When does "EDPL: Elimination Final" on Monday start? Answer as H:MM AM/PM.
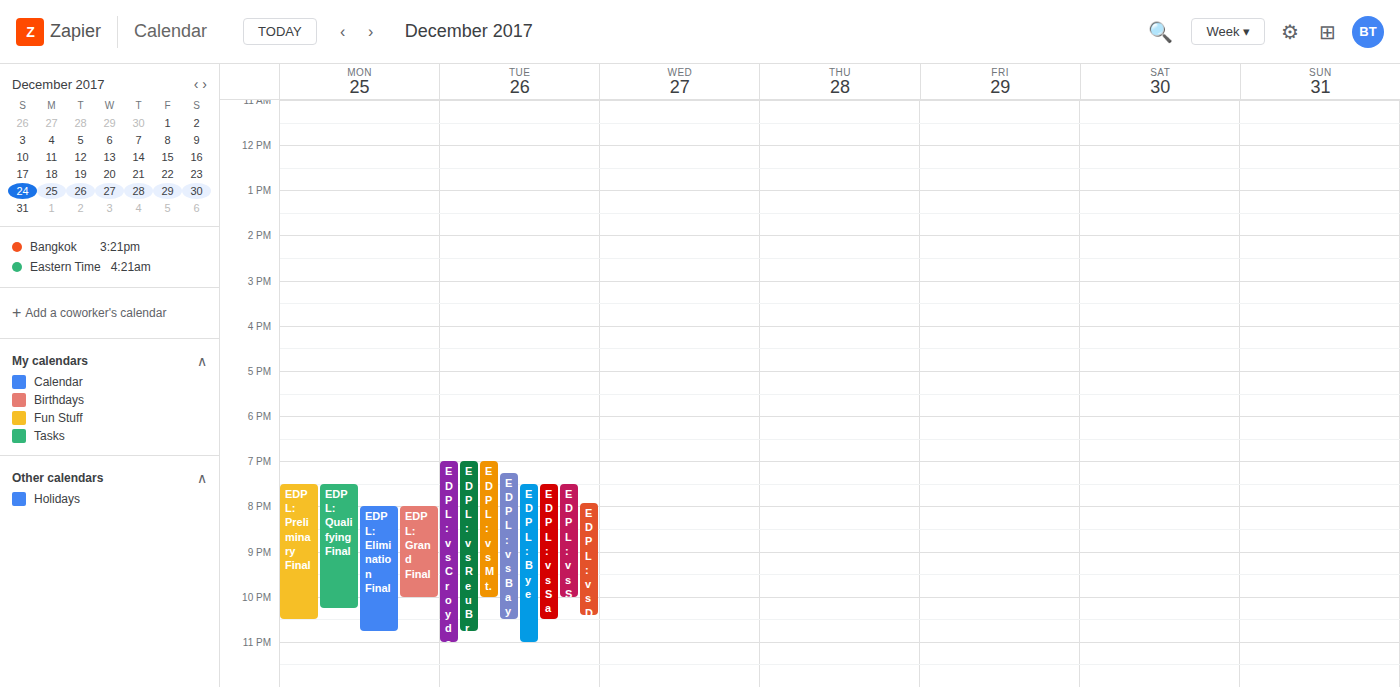
8:00 PM